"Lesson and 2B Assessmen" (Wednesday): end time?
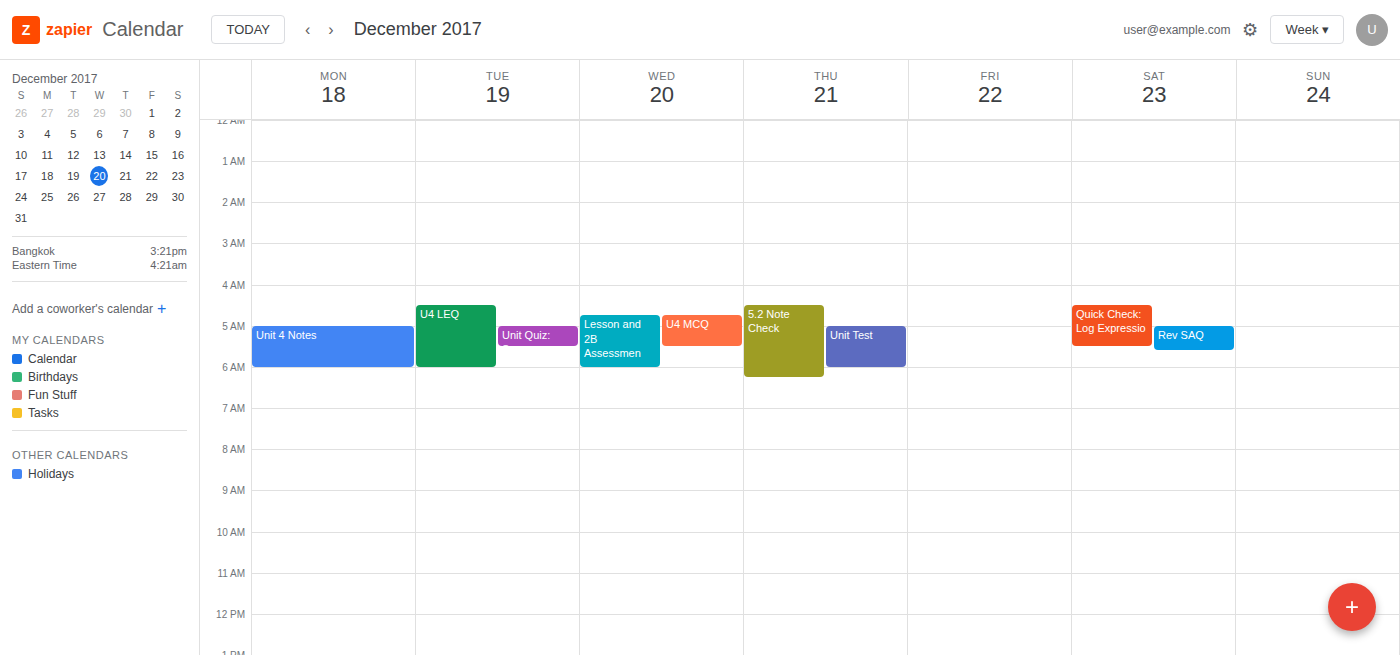
6:00 AM